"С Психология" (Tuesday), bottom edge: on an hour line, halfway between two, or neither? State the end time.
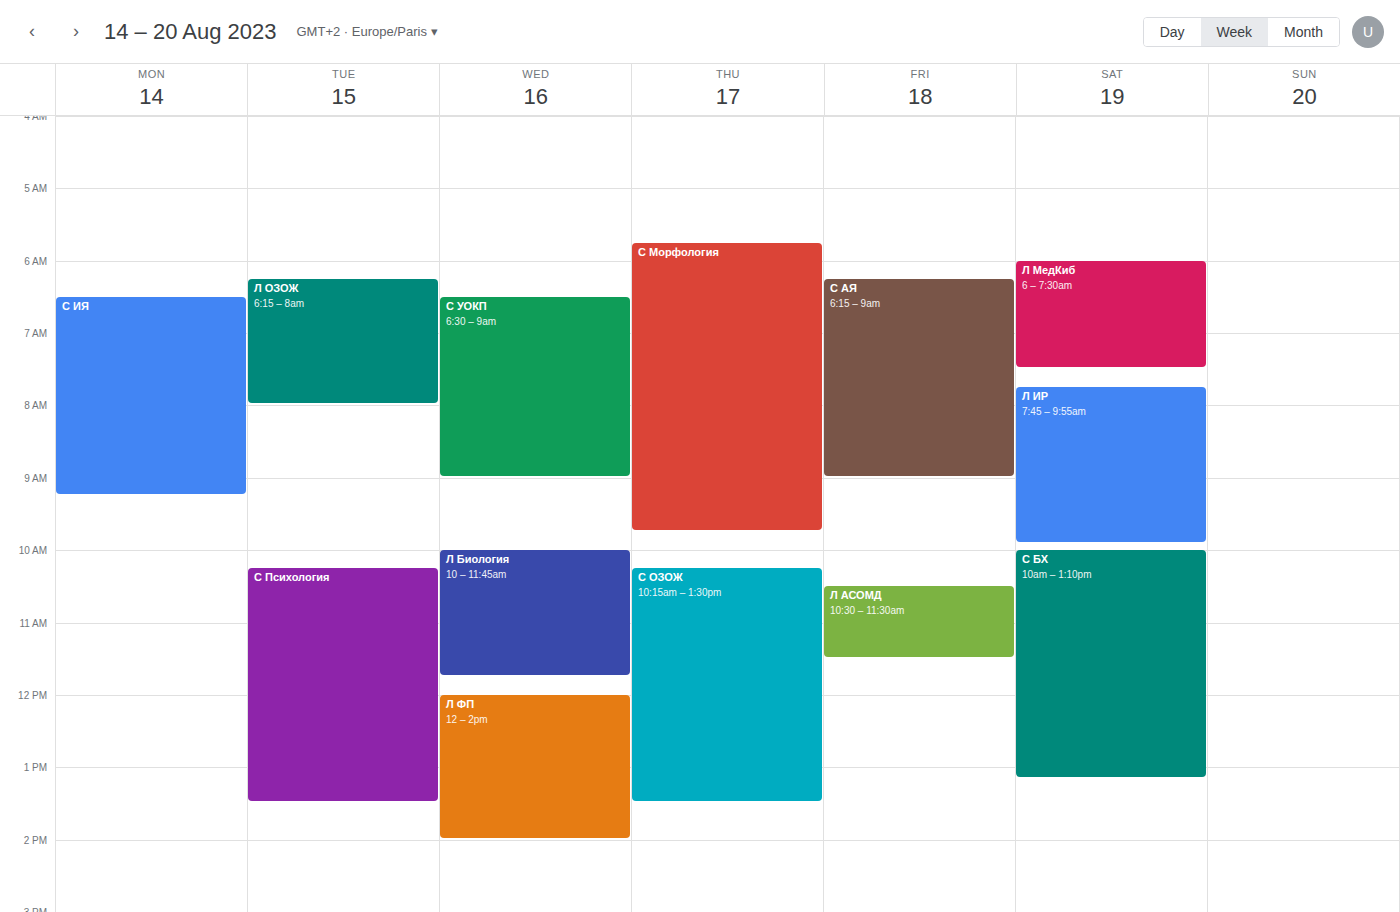
1:30 PM -- halfway between the 1 PM and 2 PM lines.